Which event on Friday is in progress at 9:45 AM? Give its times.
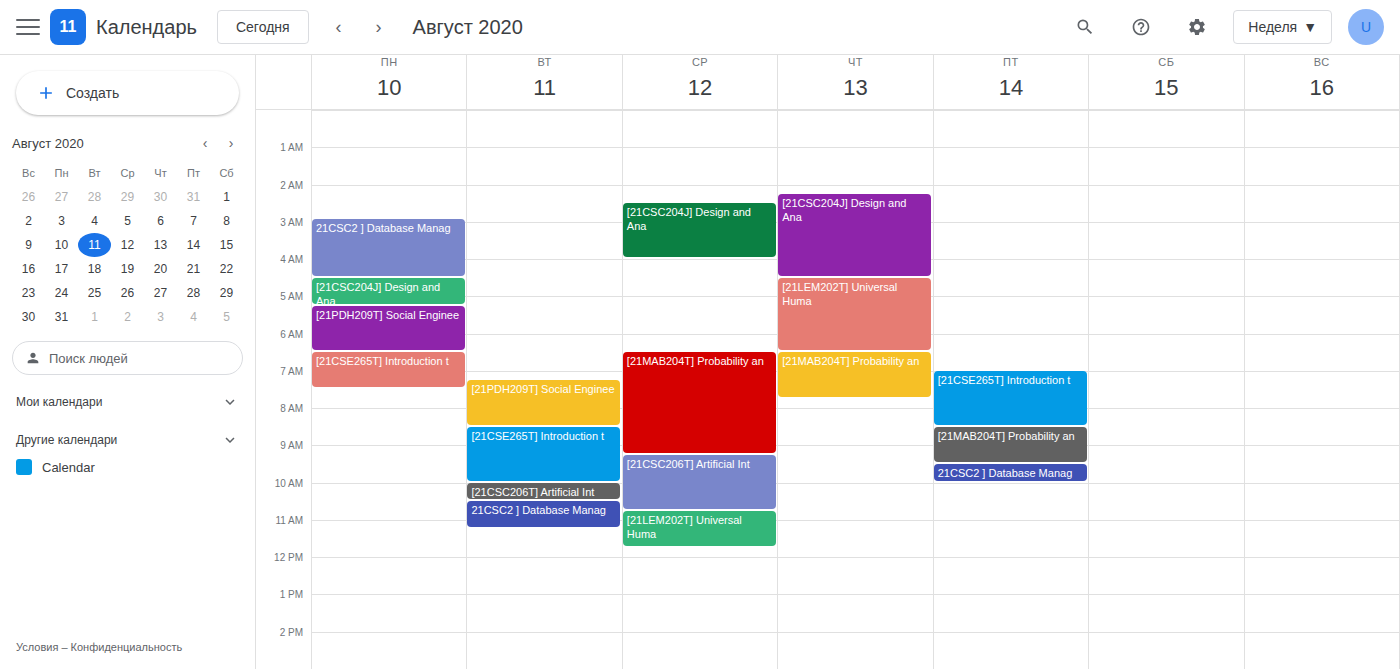
"21CSC2 ] Database Manag", 9:30 AM to 10:00 AM